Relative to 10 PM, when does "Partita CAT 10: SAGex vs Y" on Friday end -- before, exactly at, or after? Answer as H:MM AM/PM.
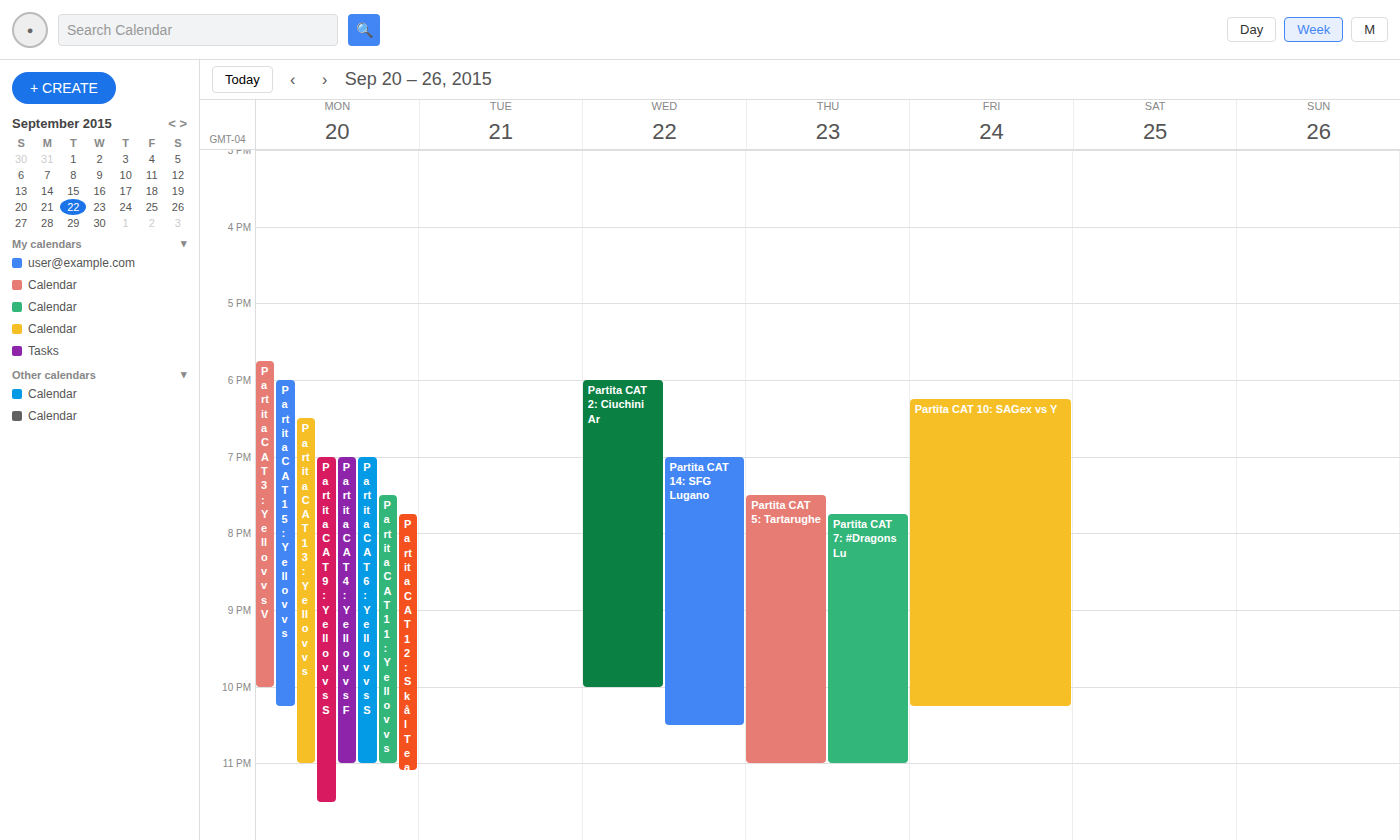
10:15 PM -- after 10 PM, 15 minutes below the 10 PM line.